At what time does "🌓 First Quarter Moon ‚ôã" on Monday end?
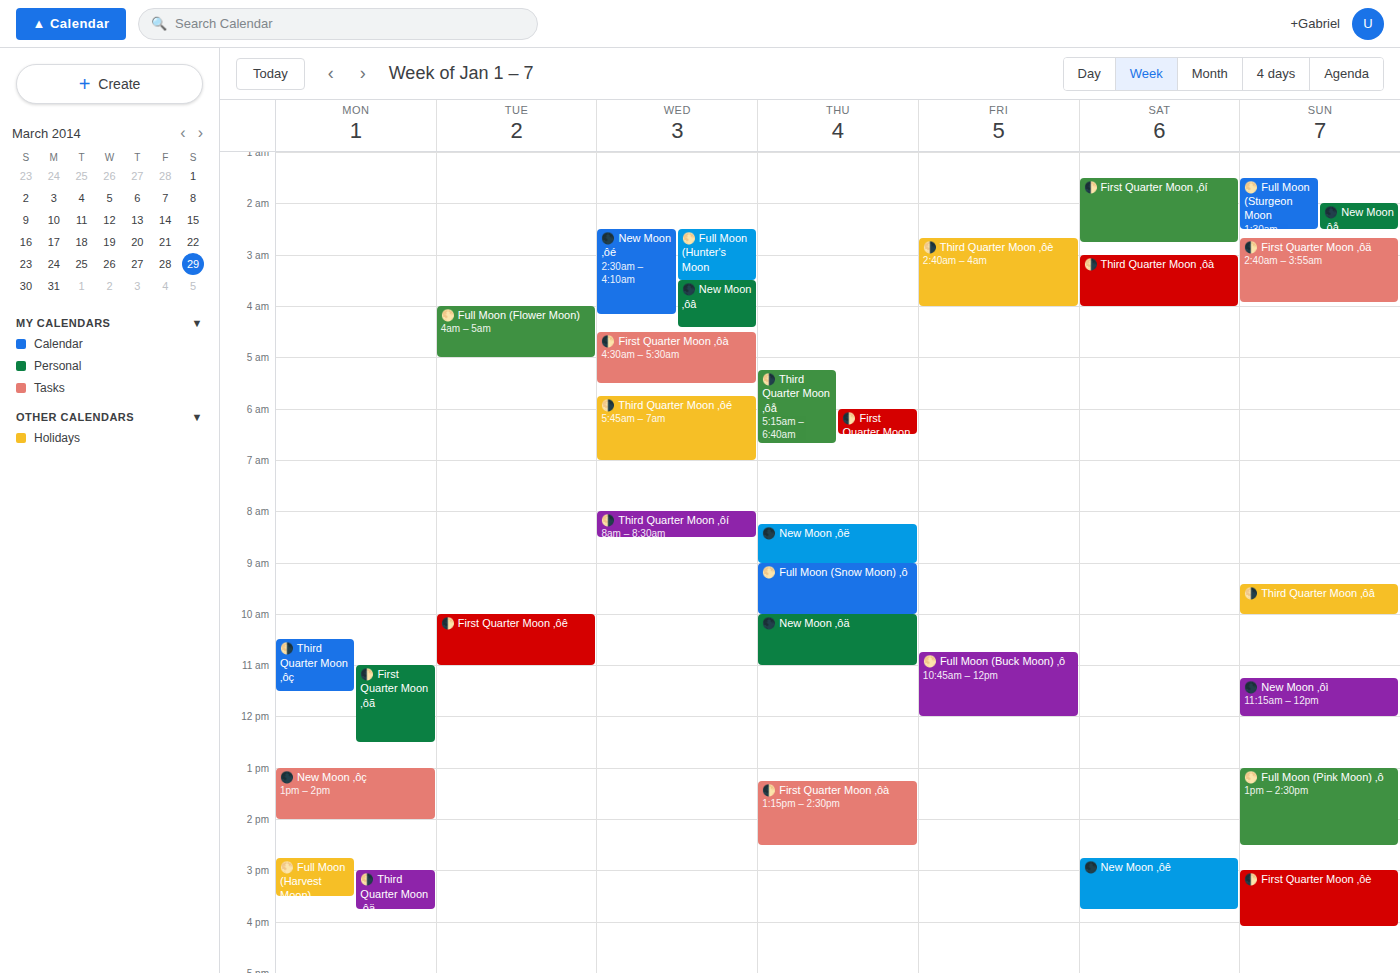
12:30